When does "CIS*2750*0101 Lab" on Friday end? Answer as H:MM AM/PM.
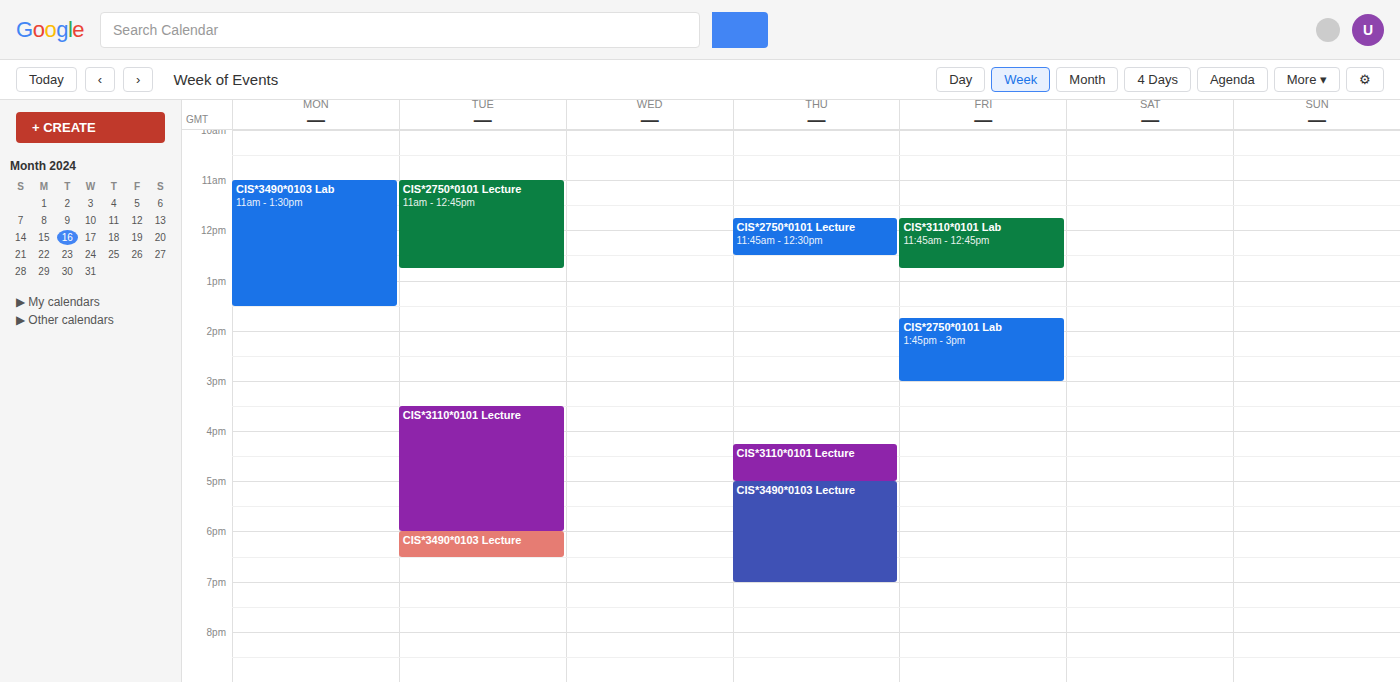
3:00 PM